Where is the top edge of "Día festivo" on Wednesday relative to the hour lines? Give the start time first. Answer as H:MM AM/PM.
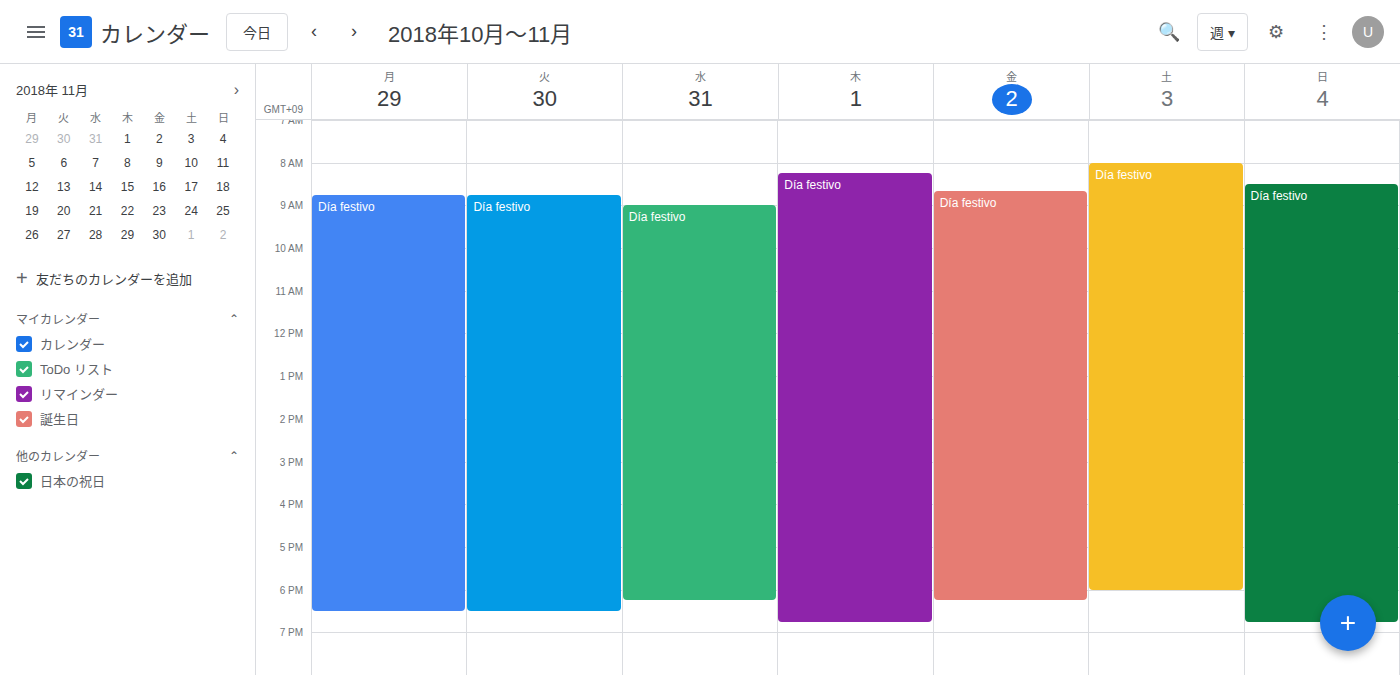
9:00 AM -- exactly on the 9 AM line.